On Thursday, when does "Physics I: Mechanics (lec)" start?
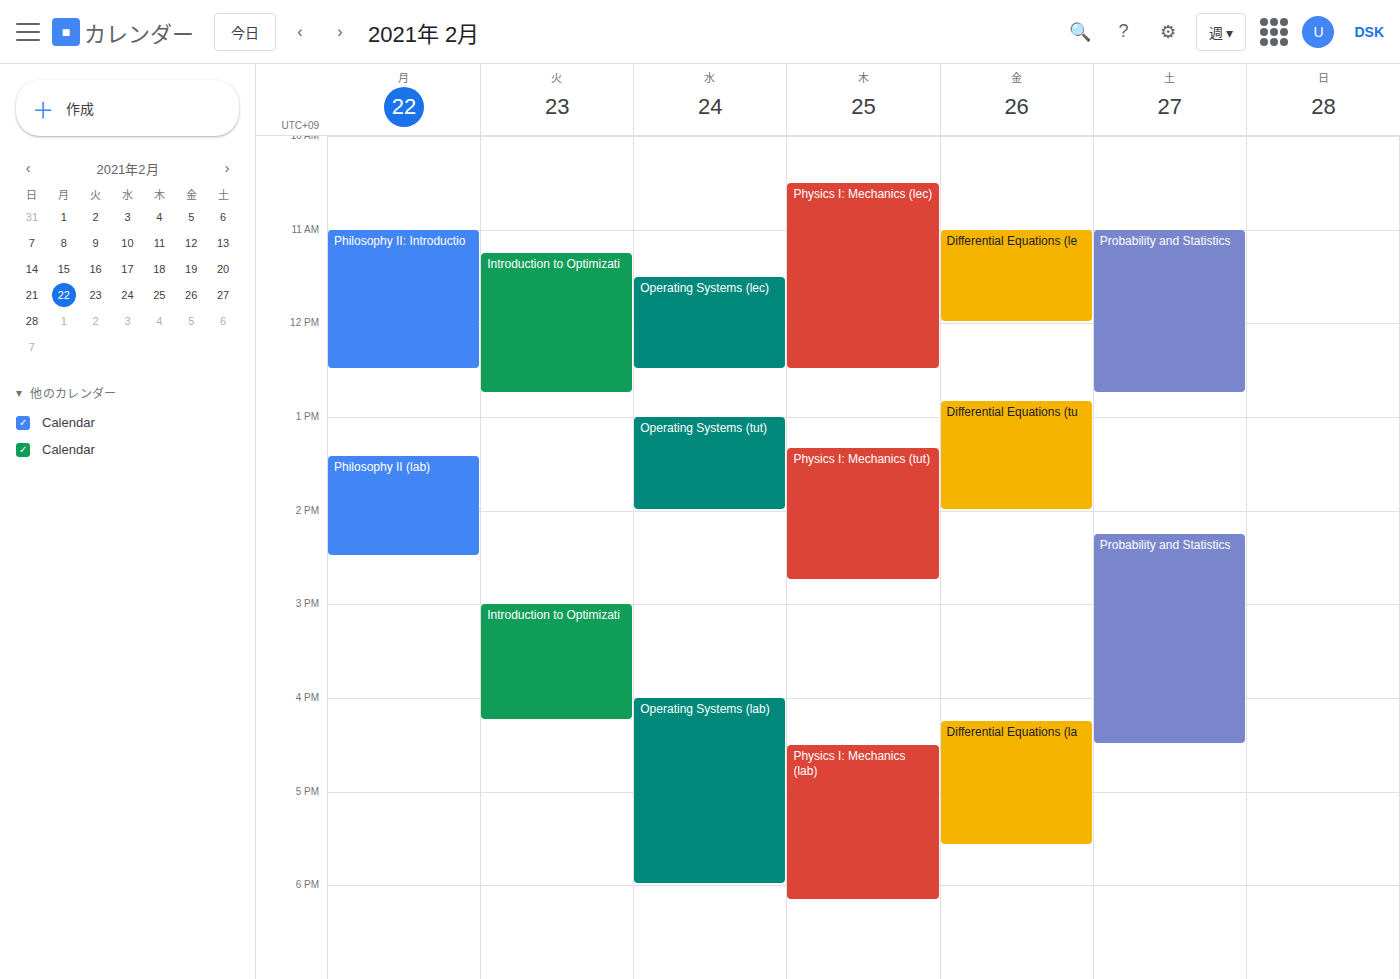
10:30 AM